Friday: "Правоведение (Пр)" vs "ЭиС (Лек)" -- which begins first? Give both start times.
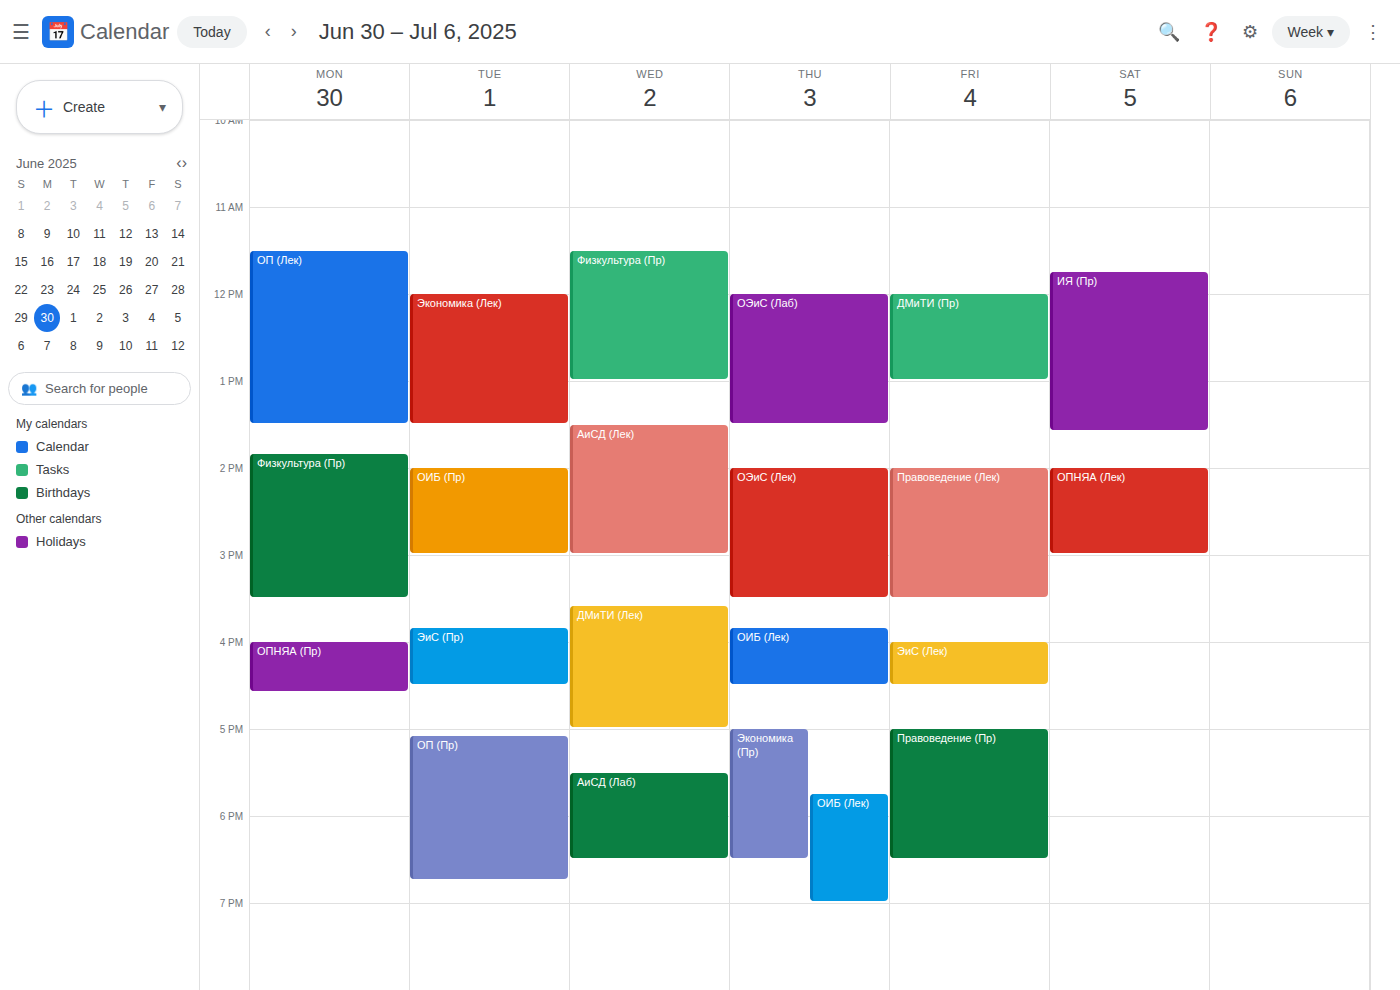
"ЭиС (Лек)" 4:00 PM; "Правоведение (Пр)" 5:00 PM.